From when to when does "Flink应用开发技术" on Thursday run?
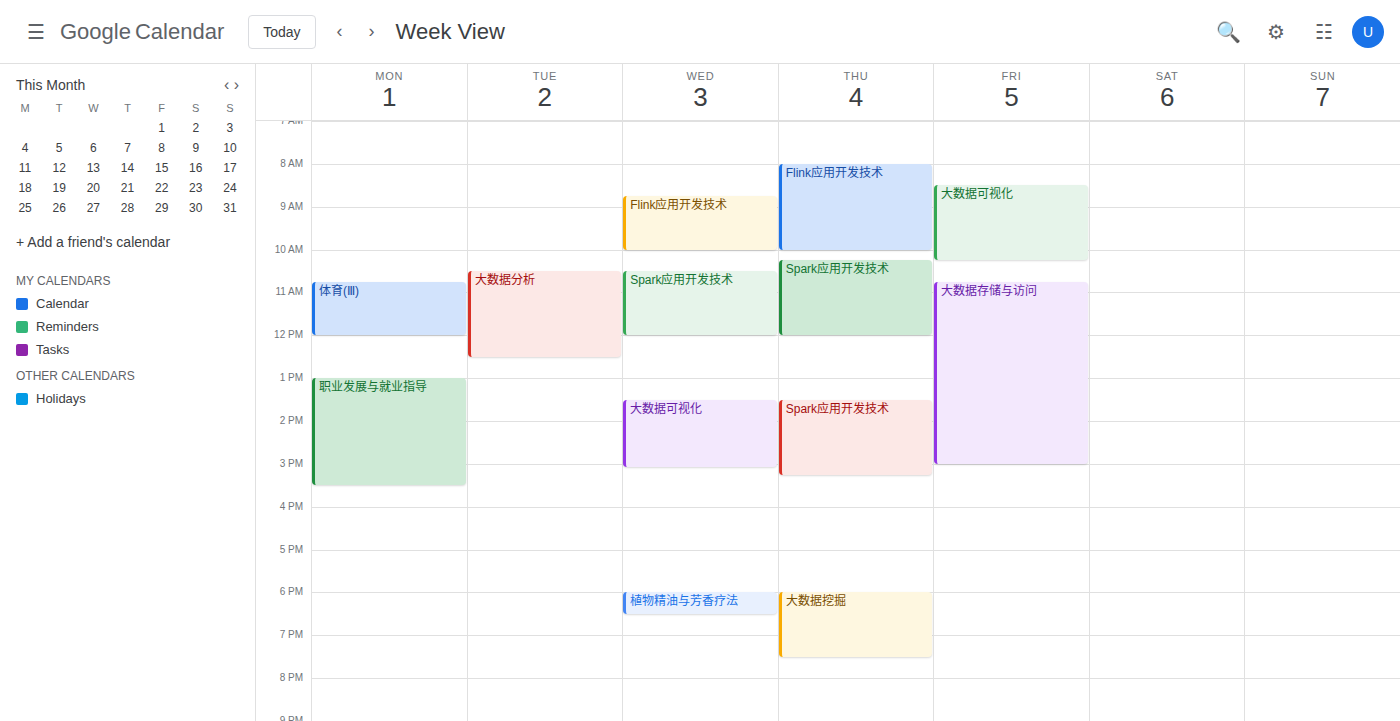
8:00 AM to 10:00 AM